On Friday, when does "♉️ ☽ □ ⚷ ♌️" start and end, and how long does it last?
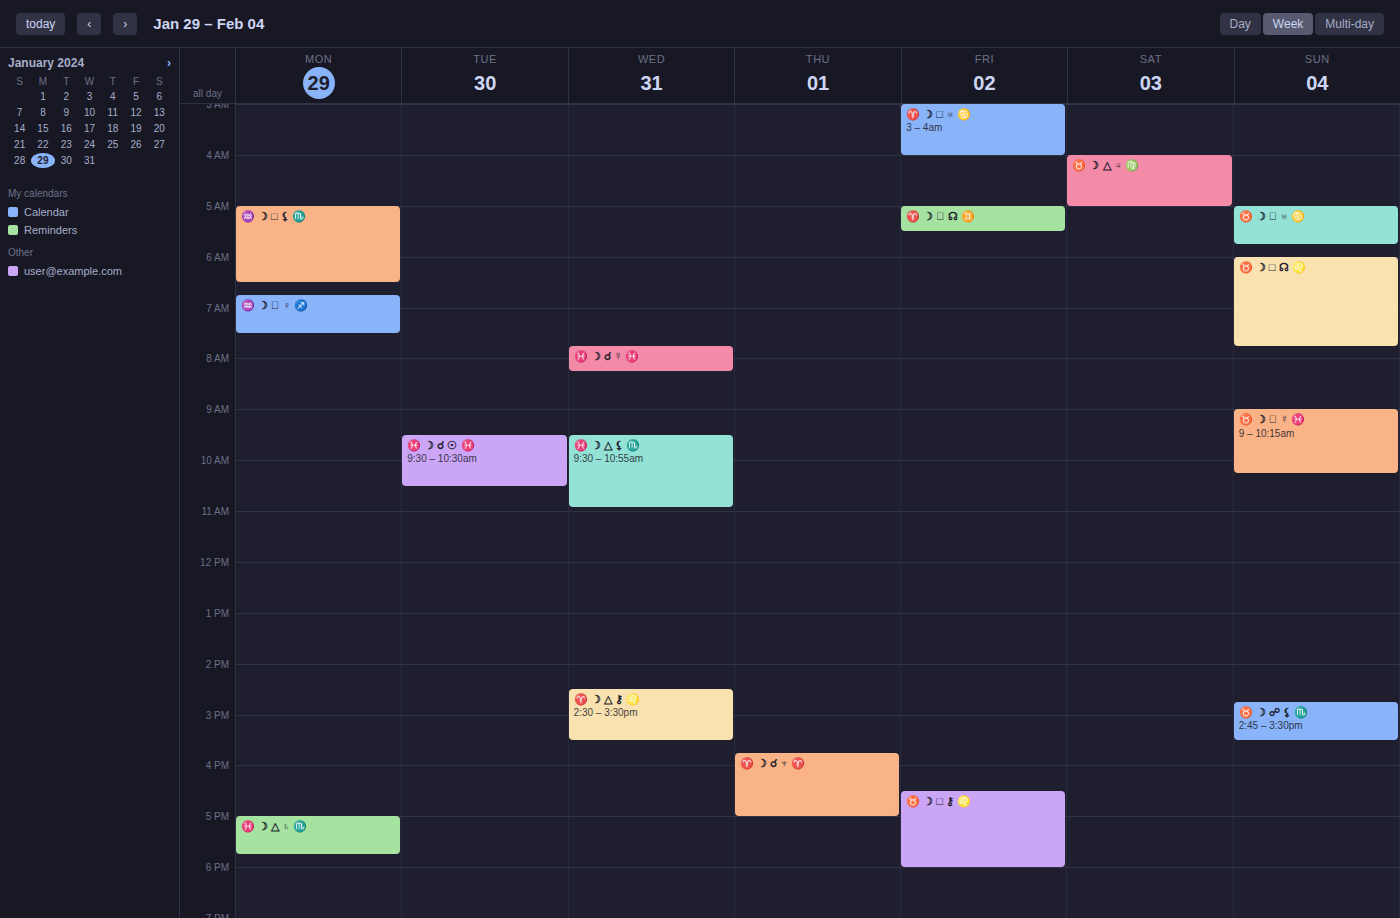
4:30 PM to 6:00 PM, 1 hour 30 minutes